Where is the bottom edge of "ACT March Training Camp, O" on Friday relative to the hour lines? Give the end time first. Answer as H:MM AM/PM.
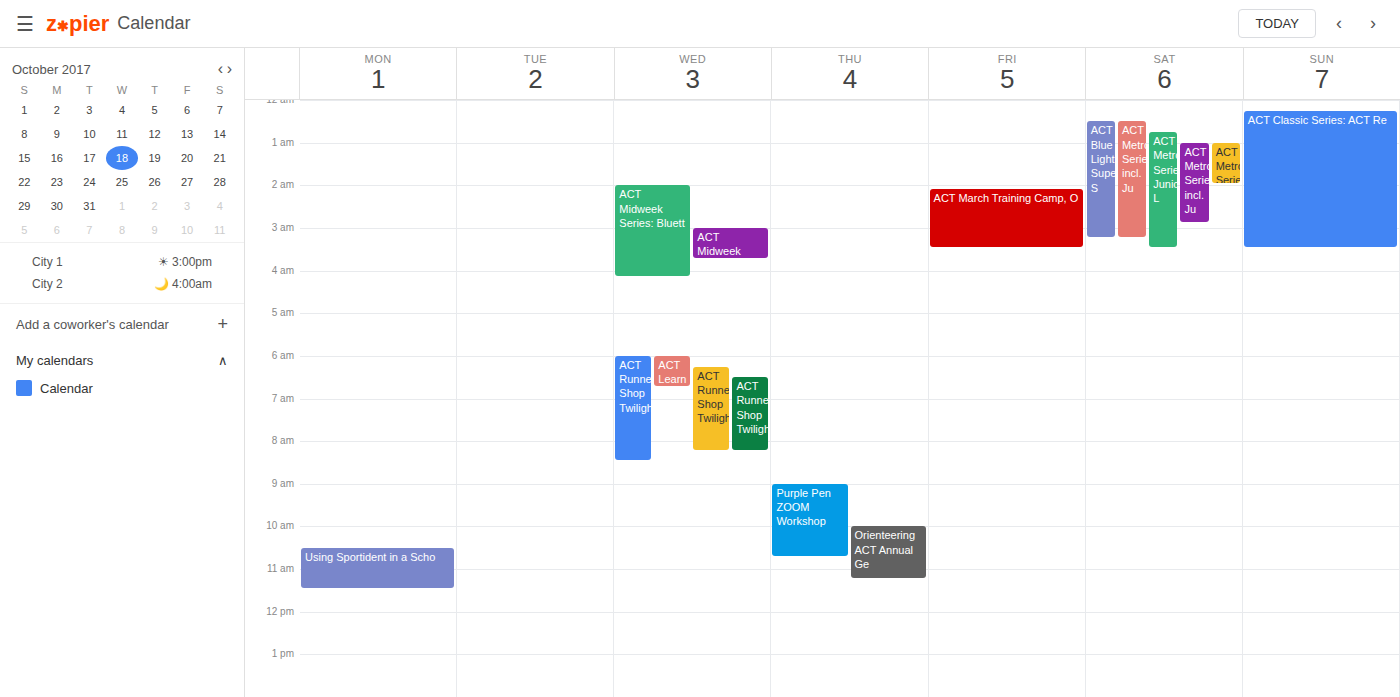
3:30 AM -- halfway between the 3 AM and 4 AM lines.